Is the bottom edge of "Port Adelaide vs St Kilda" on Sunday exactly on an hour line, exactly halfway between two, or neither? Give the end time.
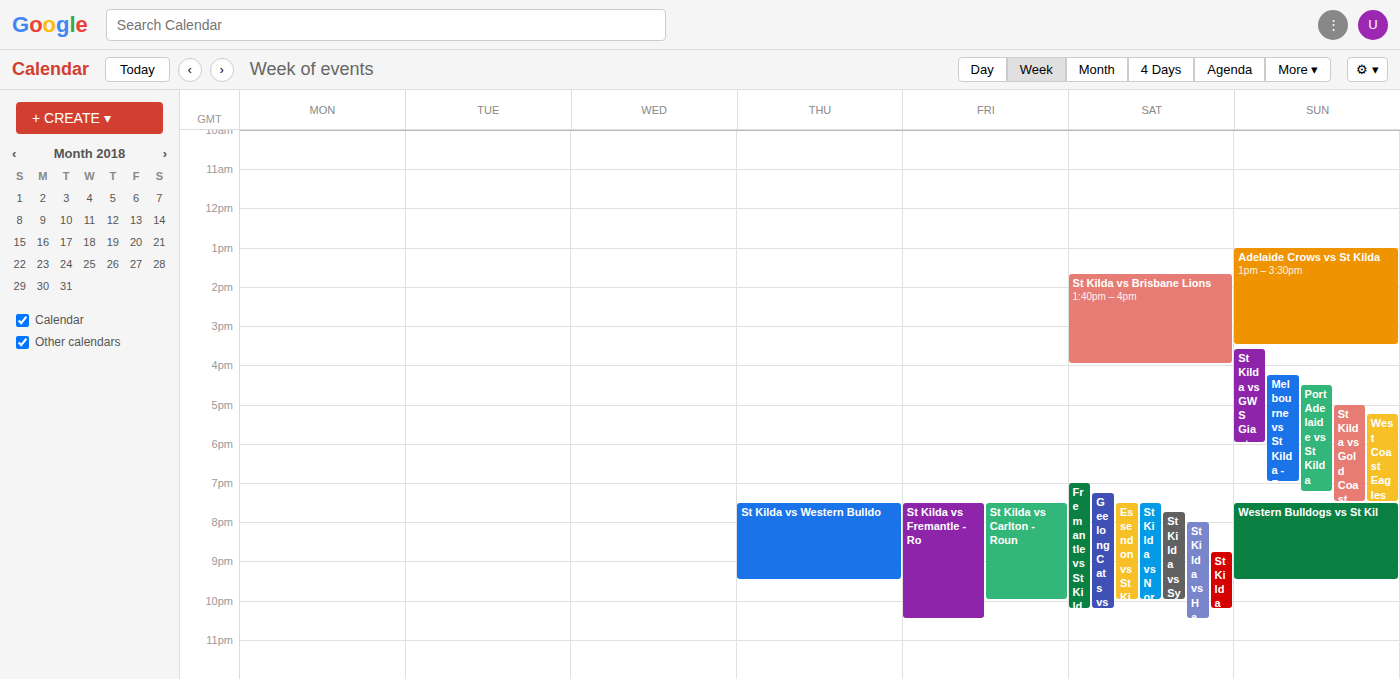
19:15 -- neither: a quarter of the way from the 19:00 line to the 20:00 line.